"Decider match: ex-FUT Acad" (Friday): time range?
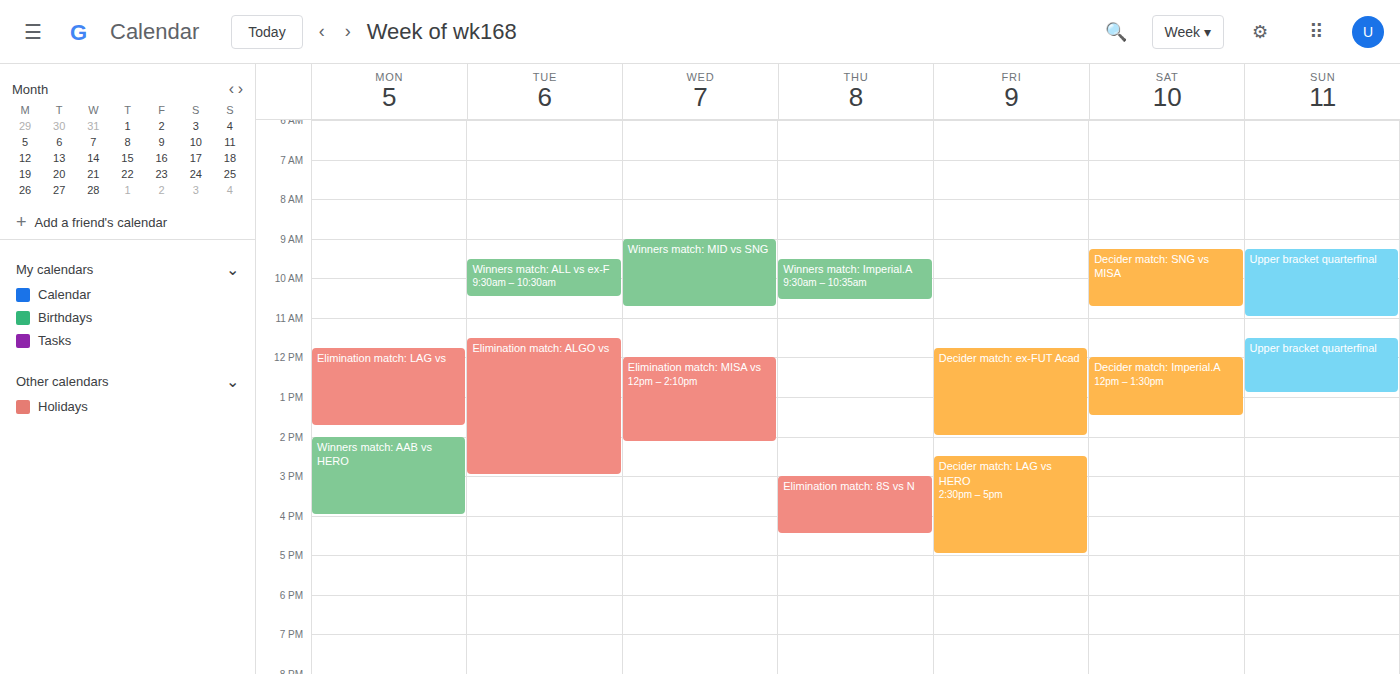
11:45 AM to 2:00 PM